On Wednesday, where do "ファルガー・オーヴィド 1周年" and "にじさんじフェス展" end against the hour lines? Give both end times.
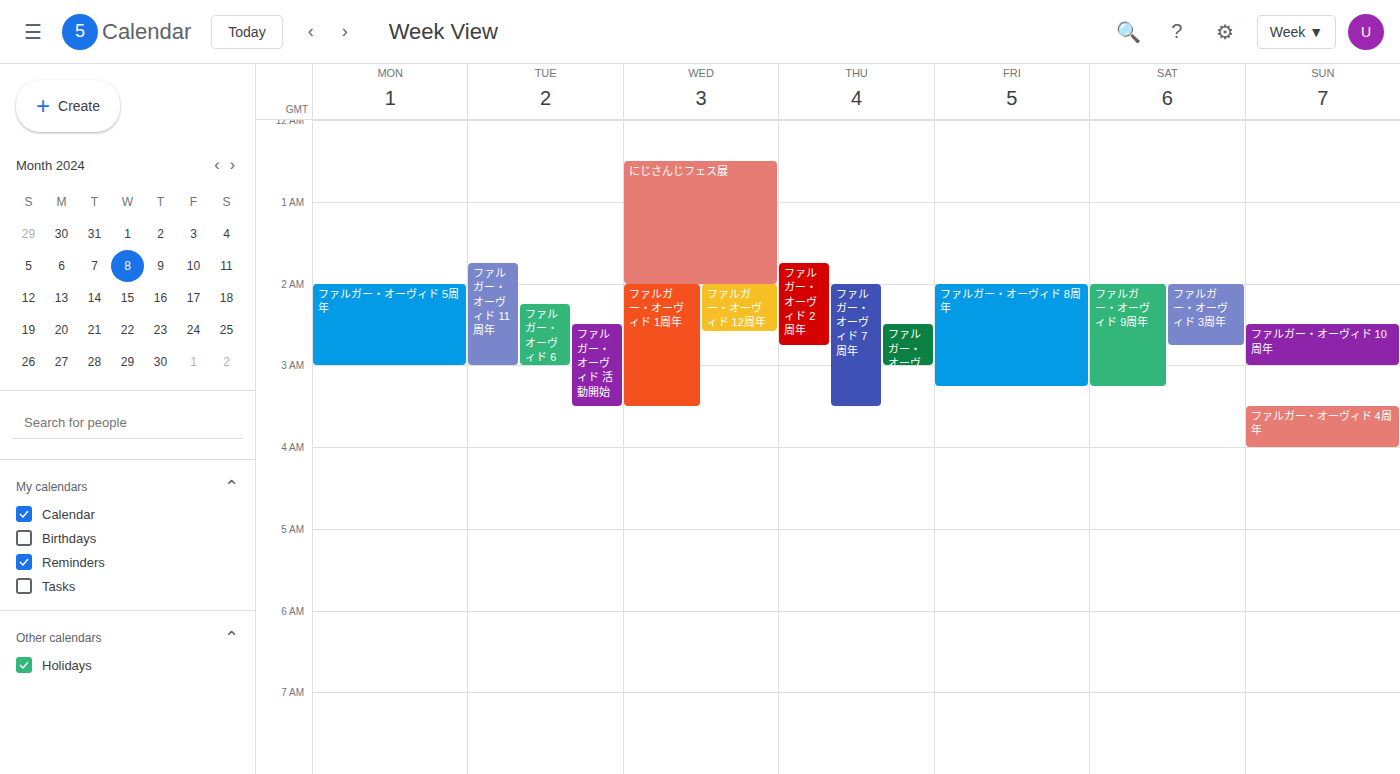
"ファルガー・オーヴィド 1周年": 3:30 AM, halfway between the 3 AM and 4 AM lines. "にじさんじフェス展": 2:00 AM, exactly on the 2 AM line.